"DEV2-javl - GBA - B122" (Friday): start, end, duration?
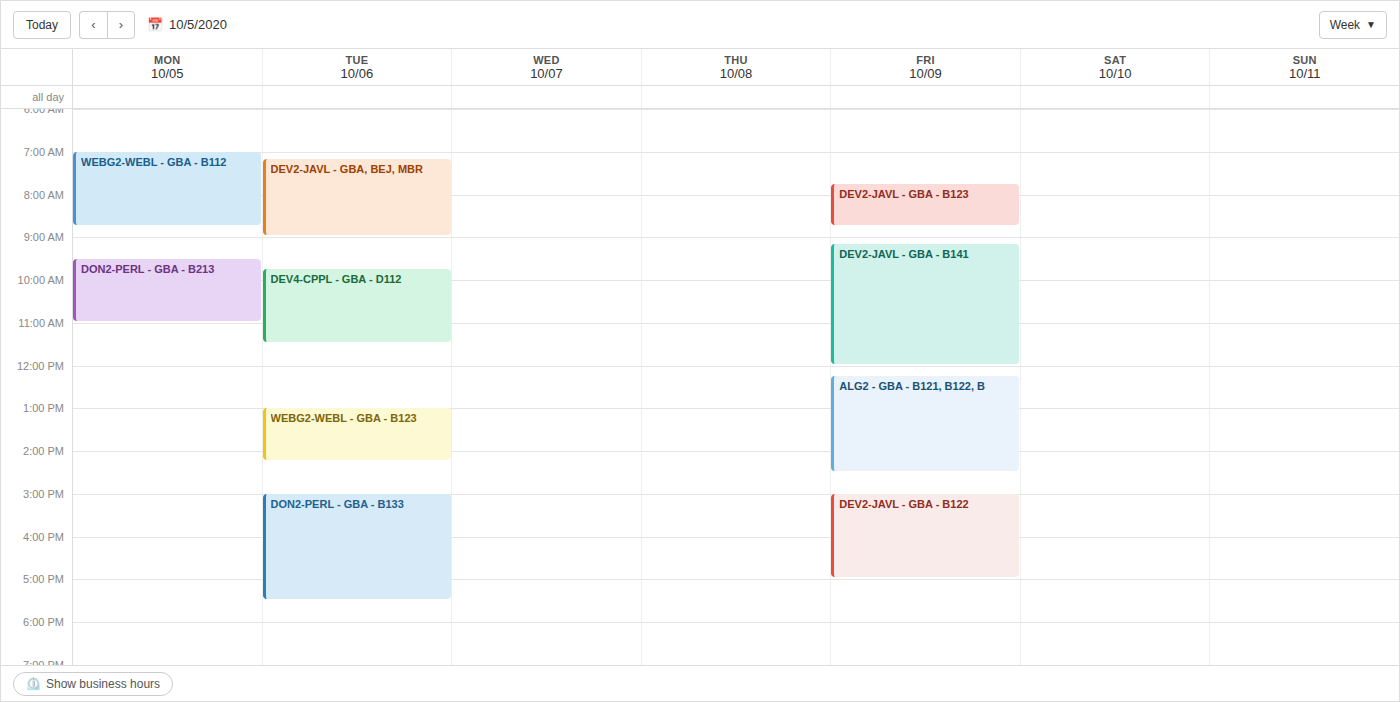
3:00 PM to 5:00 PM, 2 hours